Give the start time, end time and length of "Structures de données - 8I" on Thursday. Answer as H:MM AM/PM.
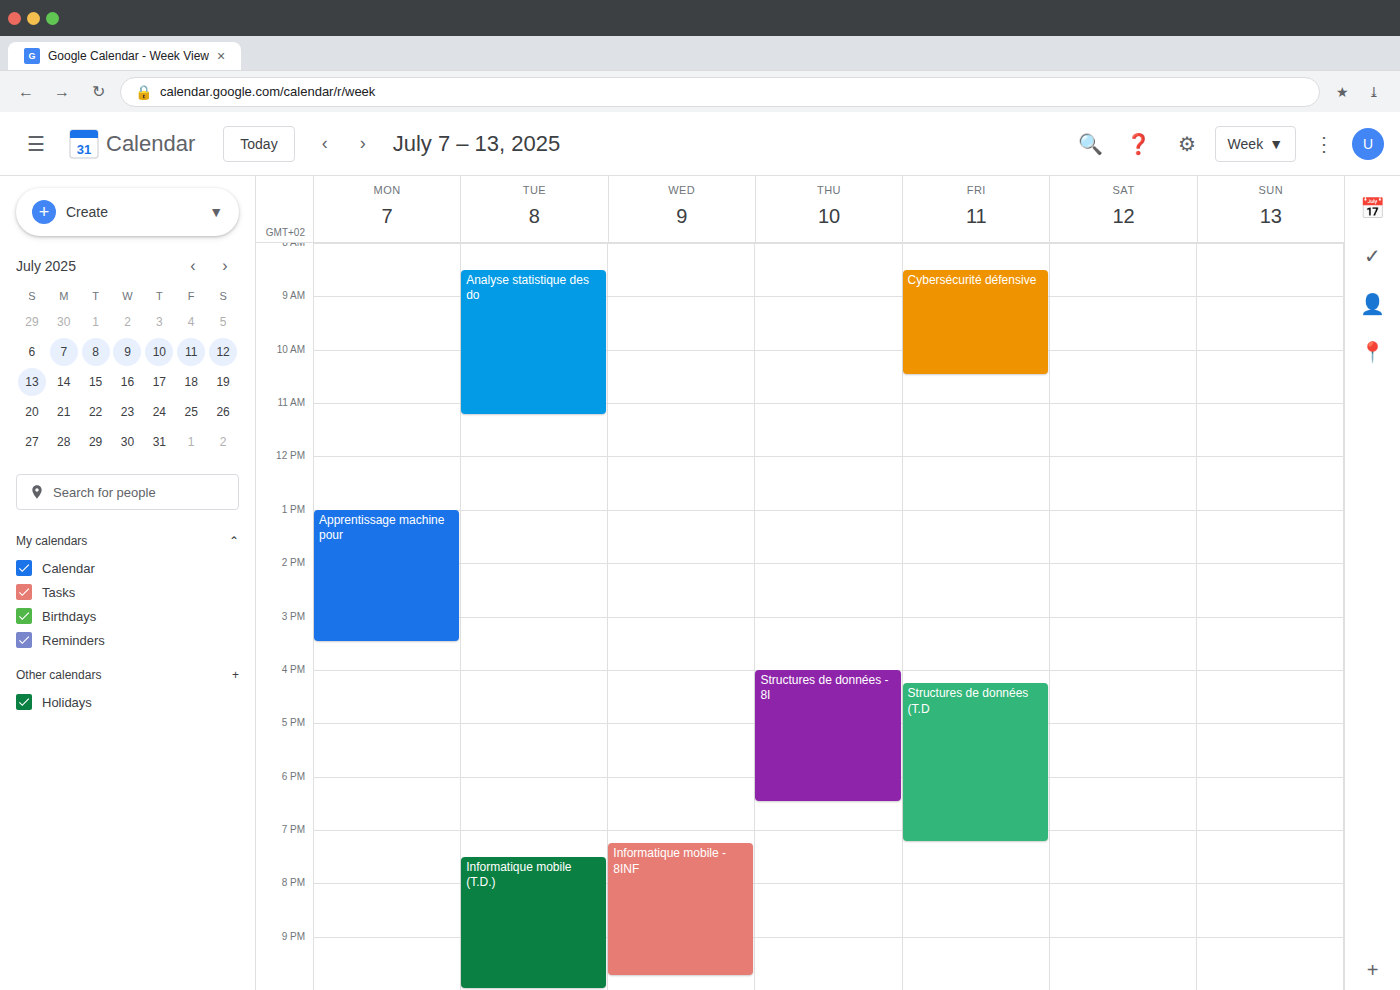
4:00 PM to 6:30 PM, 2 hours 30 minutes